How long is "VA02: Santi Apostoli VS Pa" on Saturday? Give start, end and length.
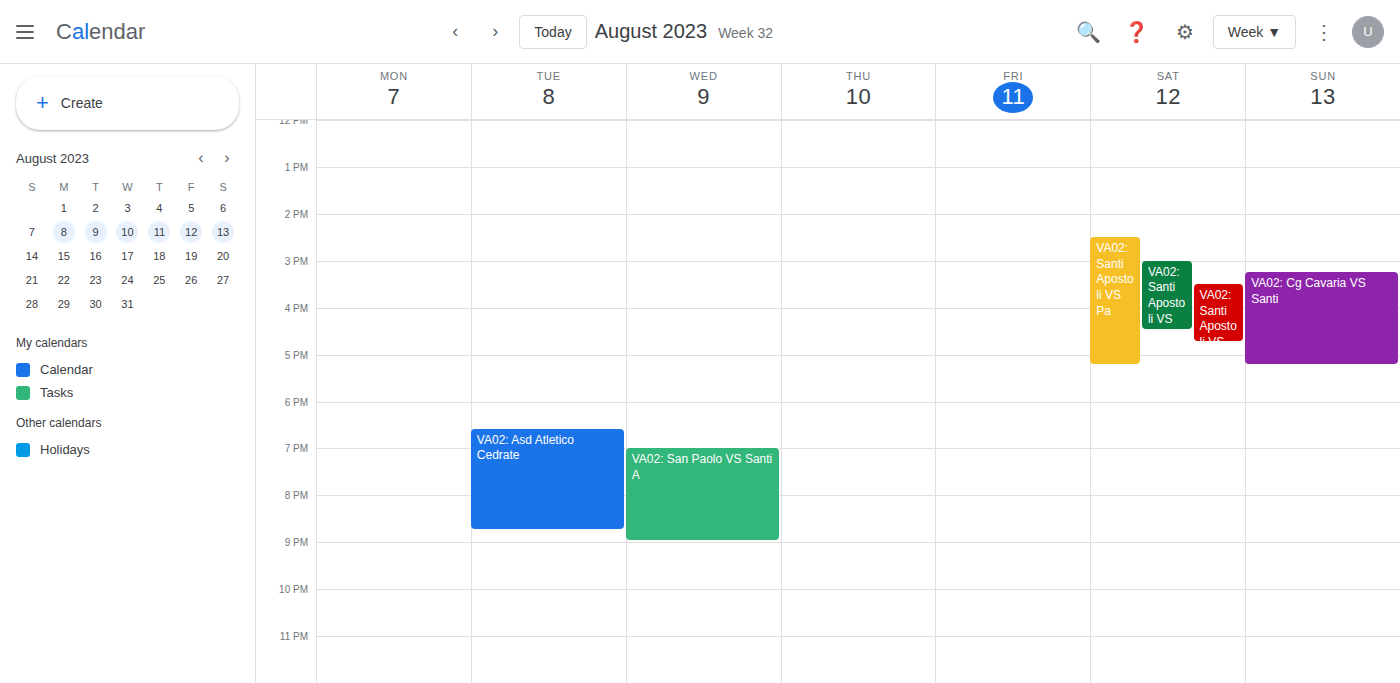
2:30 PM to 5:15 PM, 2 hours 45 minutes